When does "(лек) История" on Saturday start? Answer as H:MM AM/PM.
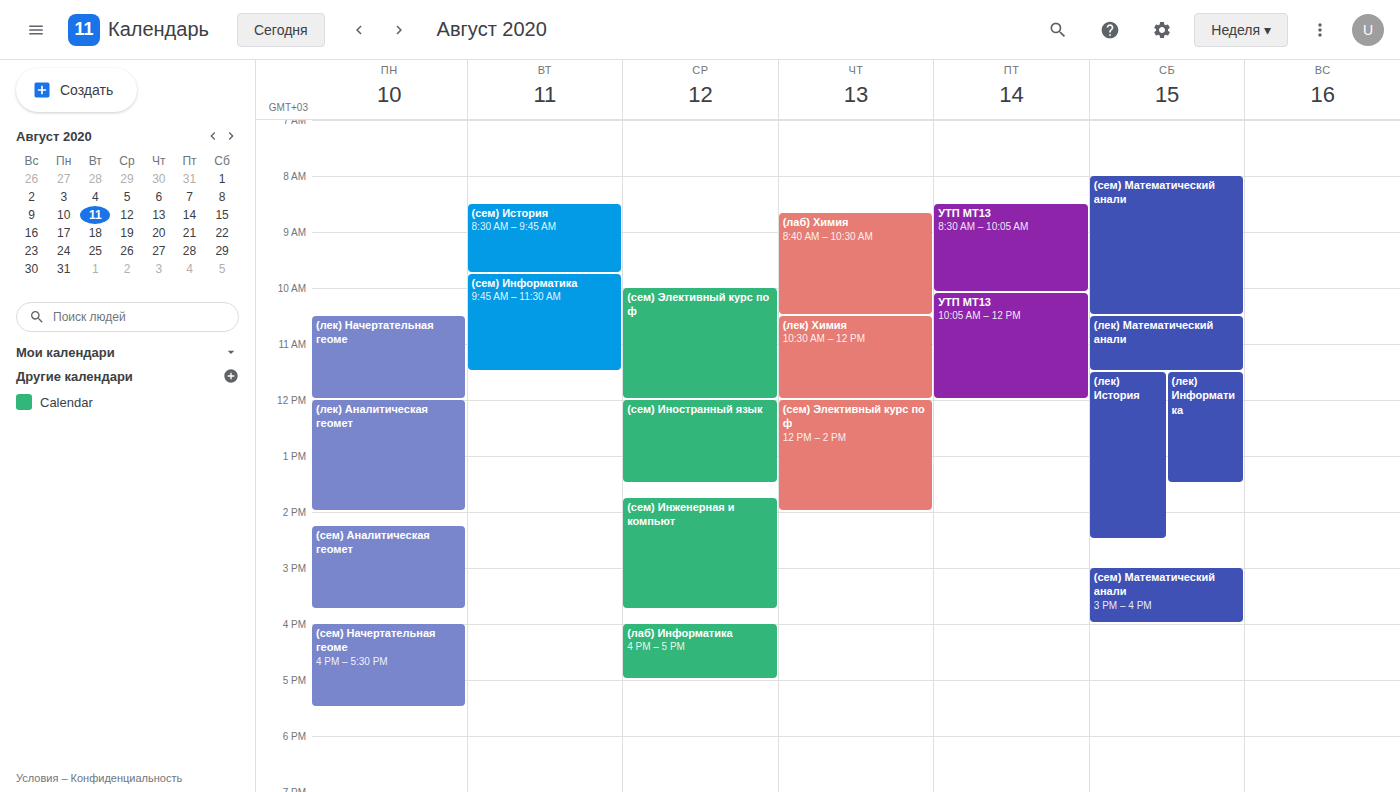
11:30 AM